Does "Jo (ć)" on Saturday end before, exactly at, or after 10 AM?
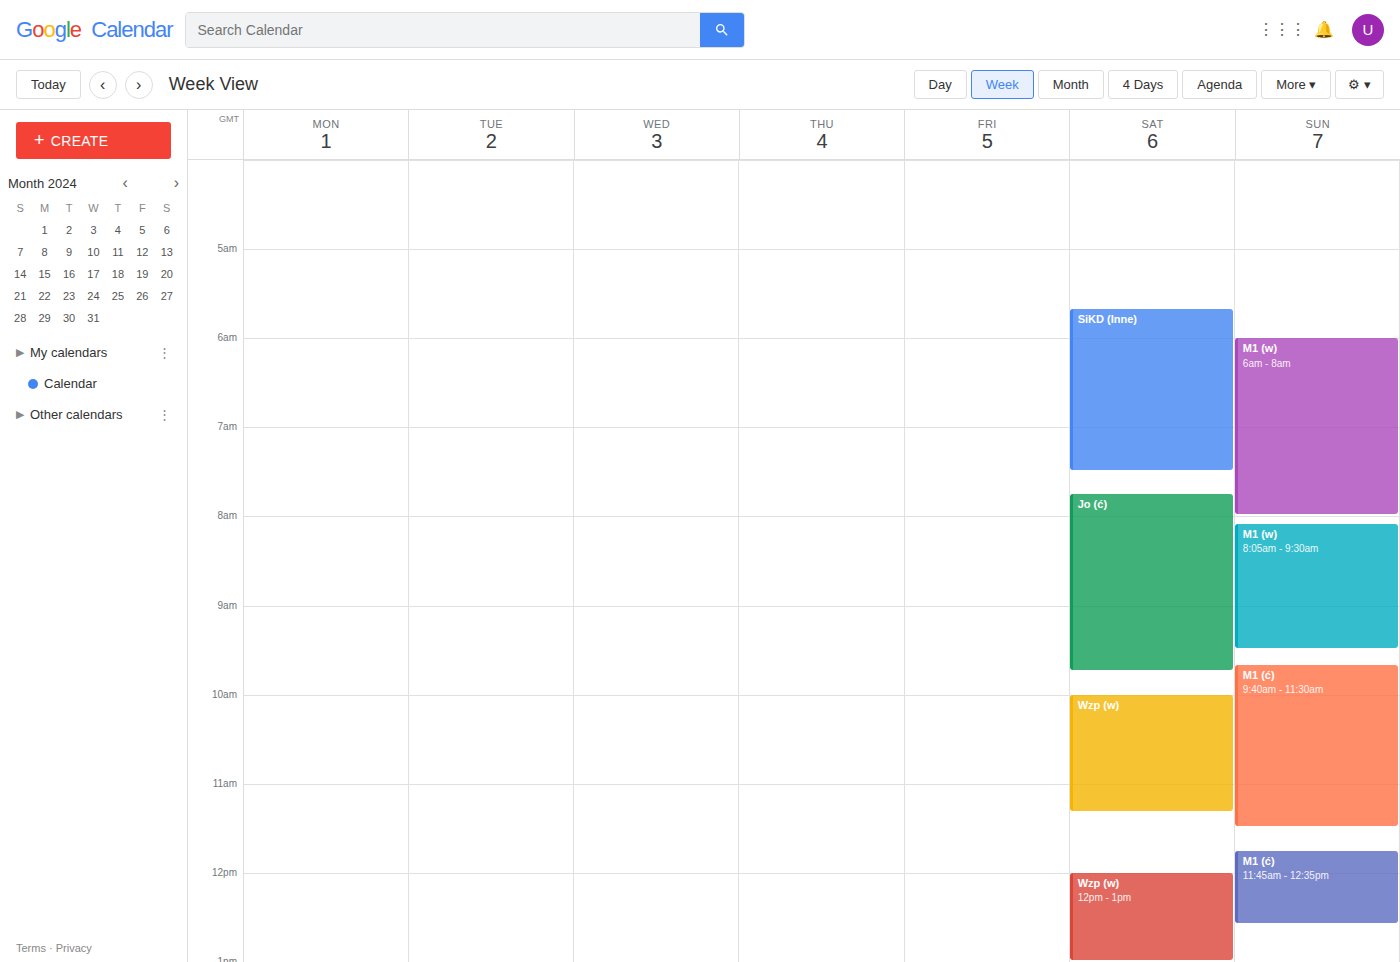
9:45 AM -- before 10 AM, 15 minutes above the 10 AM line.